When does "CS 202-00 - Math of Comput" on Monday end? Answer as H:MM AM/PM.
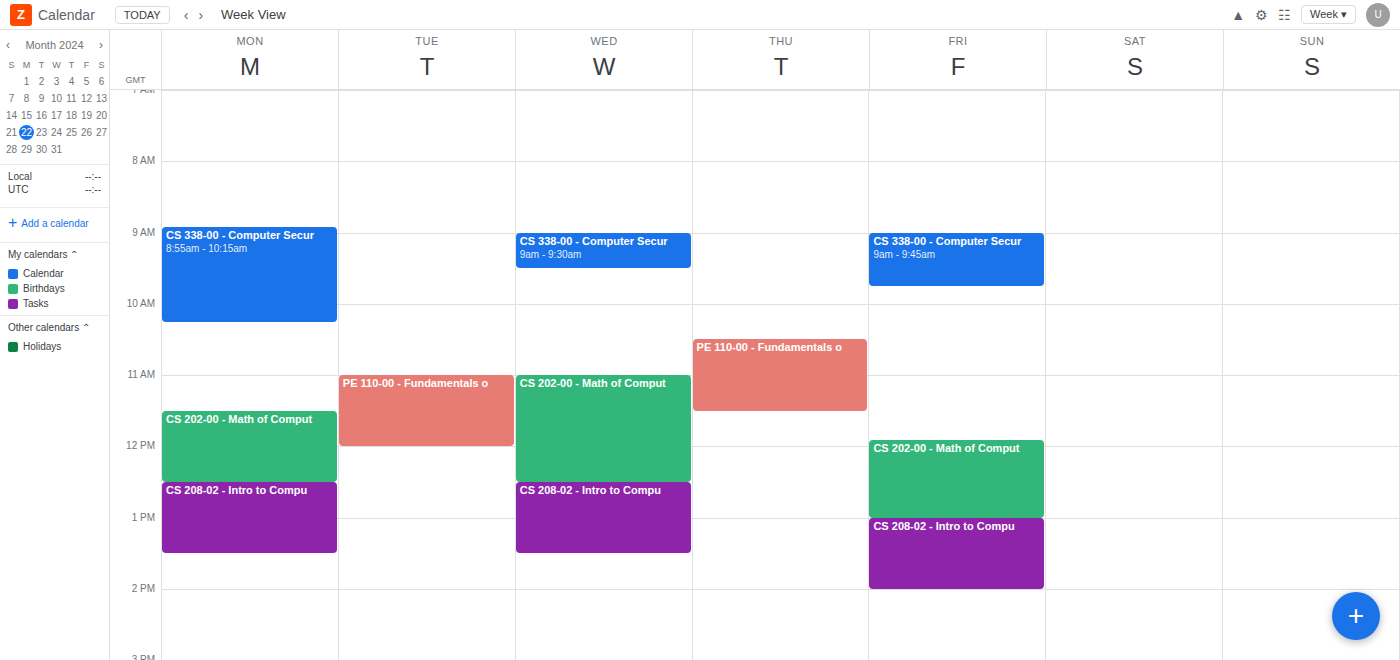
12:30 PM